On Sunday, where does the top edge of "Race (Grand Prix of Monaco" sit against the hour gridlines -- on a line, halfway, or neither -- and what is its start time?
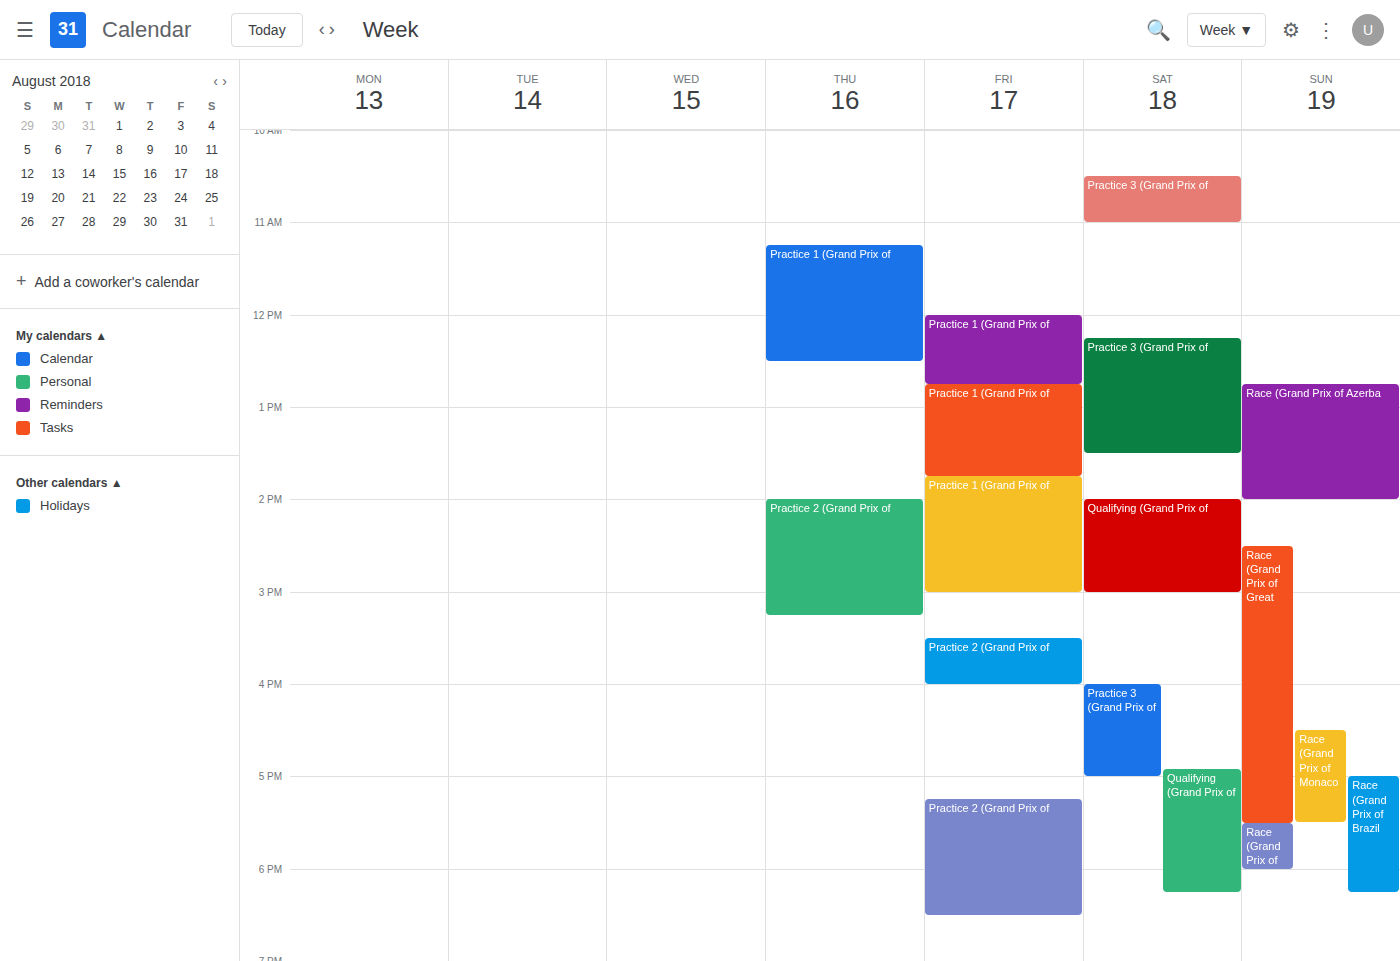
16:30 -- halfway between the 16:00 and 17:00 lines.